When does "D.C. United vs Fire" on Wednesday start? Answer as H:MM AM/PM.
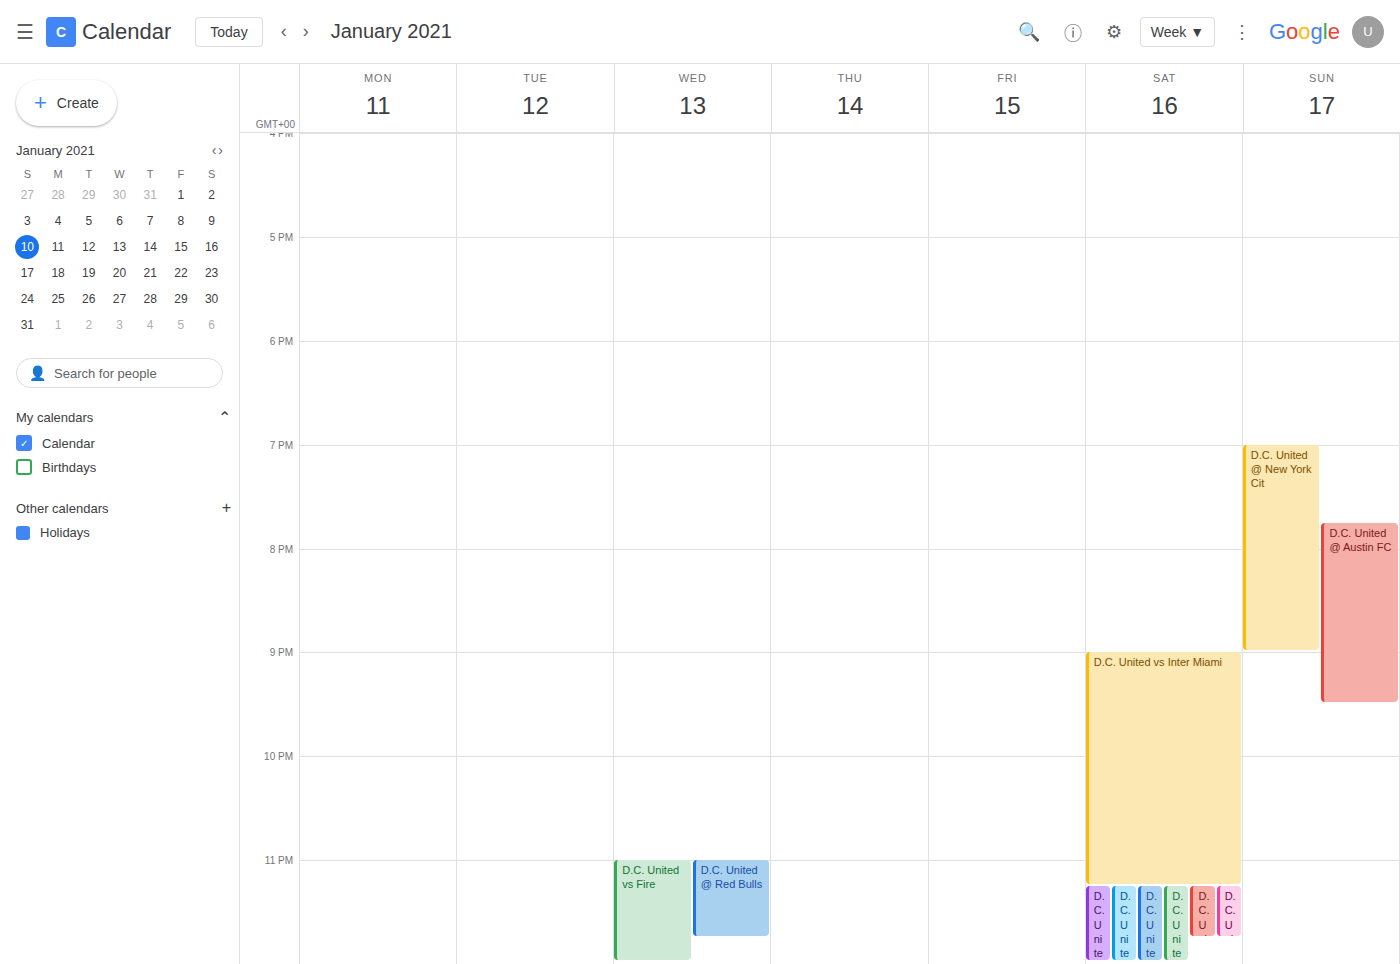
11:00 PM